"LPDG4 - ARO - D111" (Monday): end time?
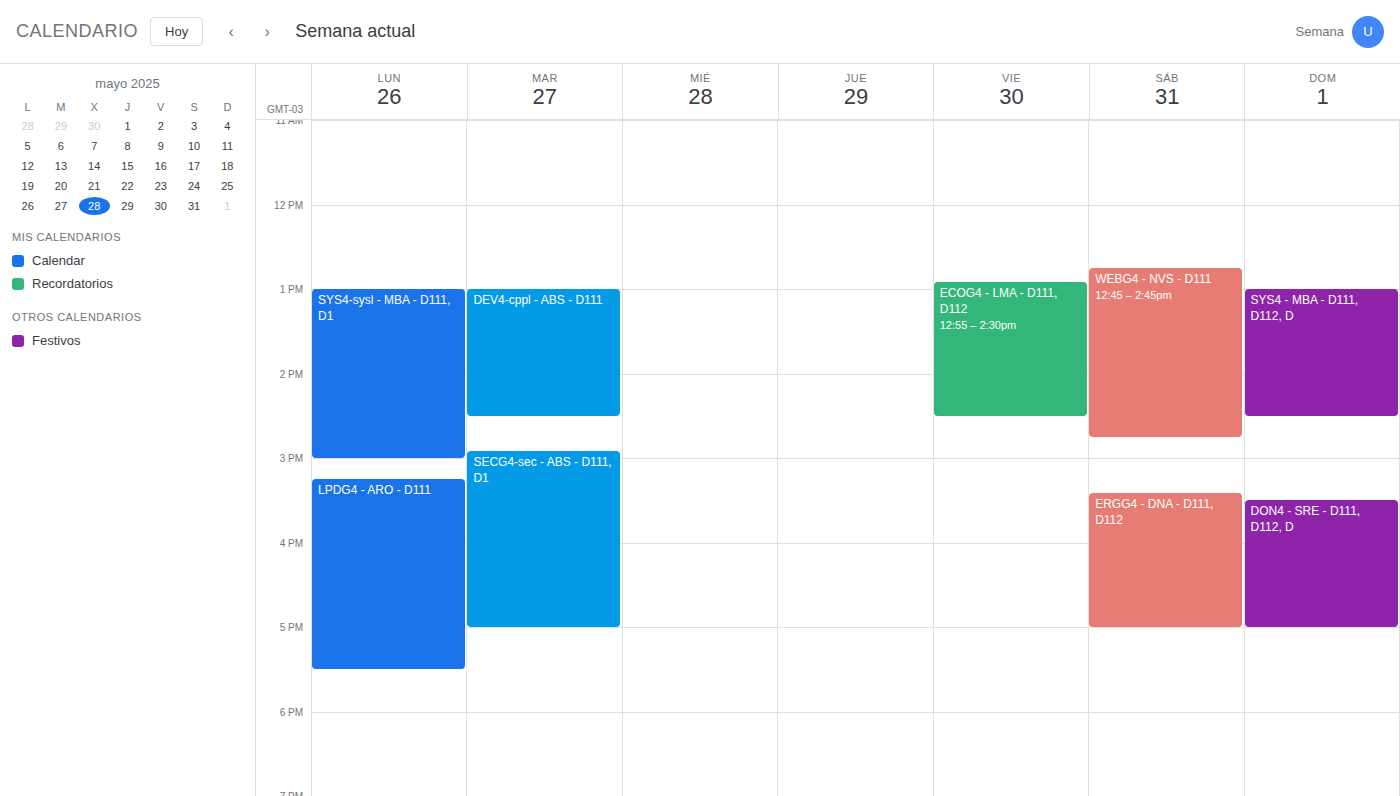
5:30 PM